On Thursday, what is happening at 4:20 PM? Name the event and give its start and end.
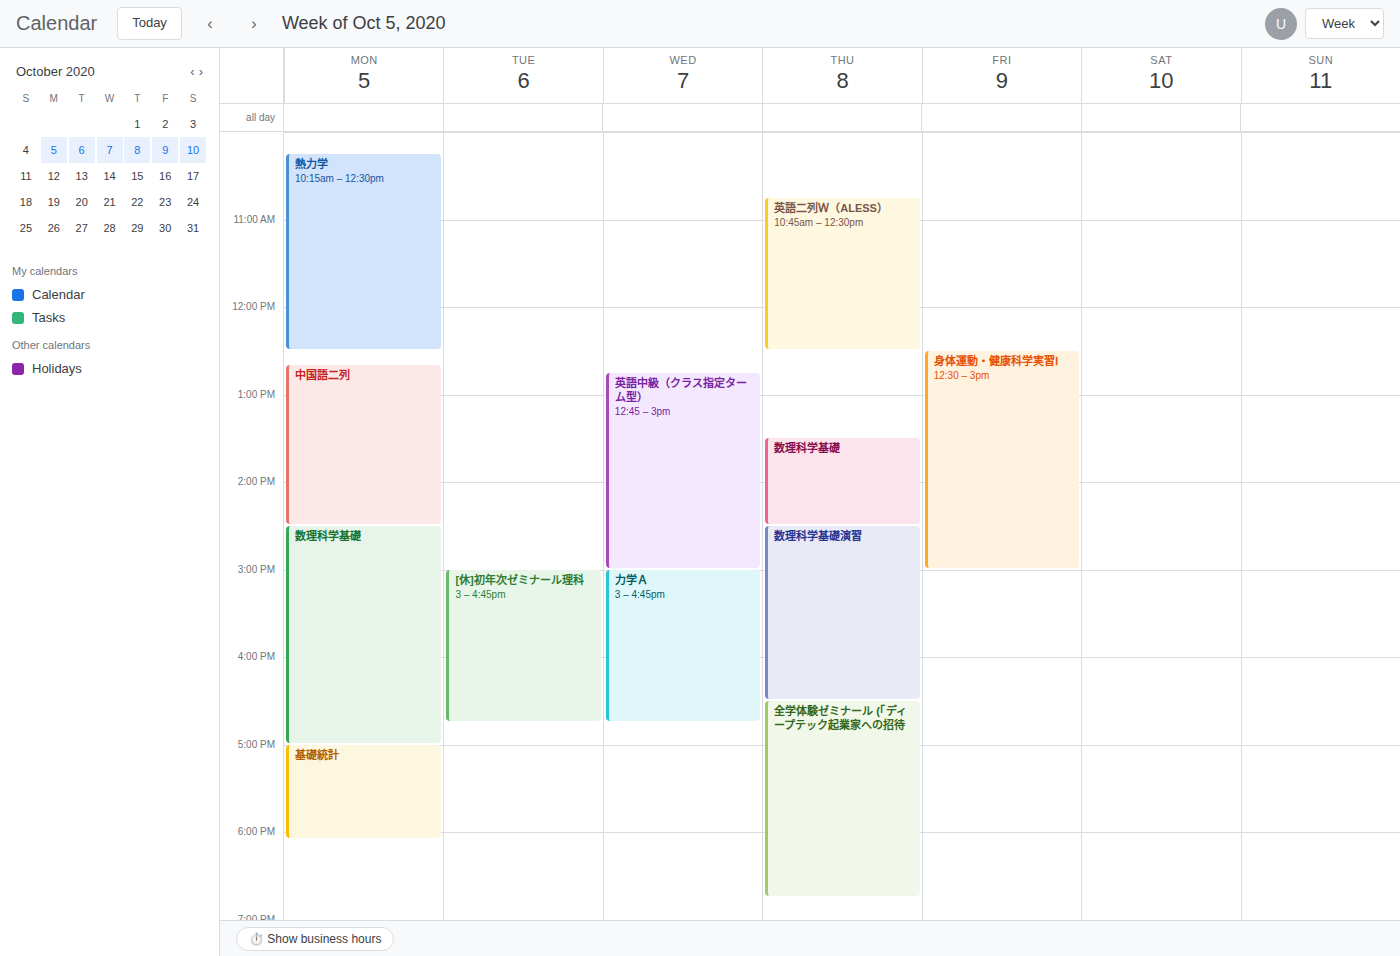
"数理科学基礎演習", 2:30 PM to 4:30 PM